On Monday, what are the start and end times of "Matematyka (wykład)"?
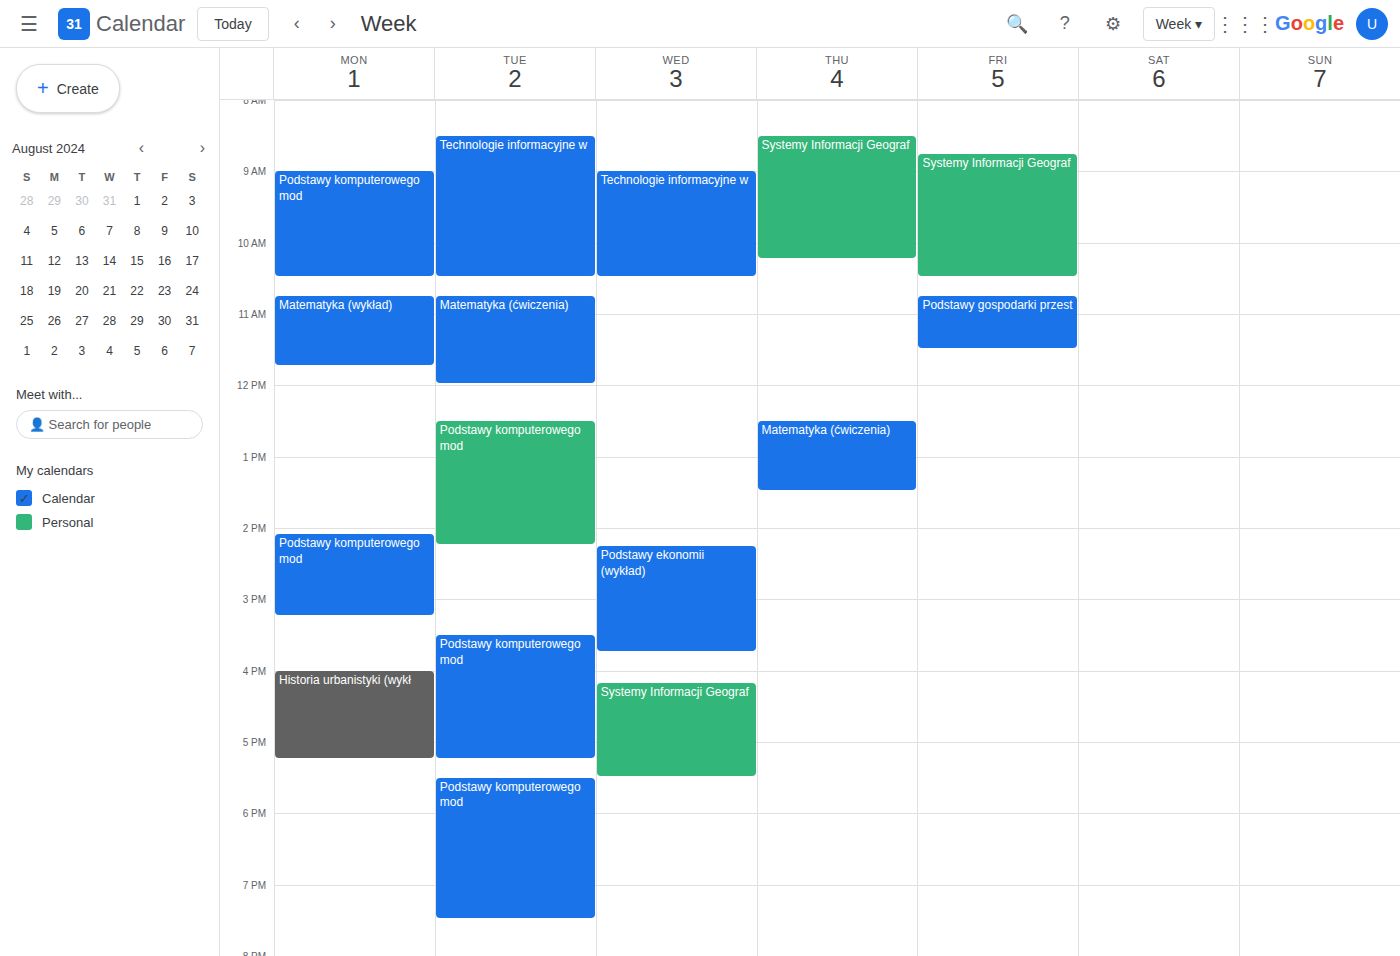
10:45 AM to 11:45 AM